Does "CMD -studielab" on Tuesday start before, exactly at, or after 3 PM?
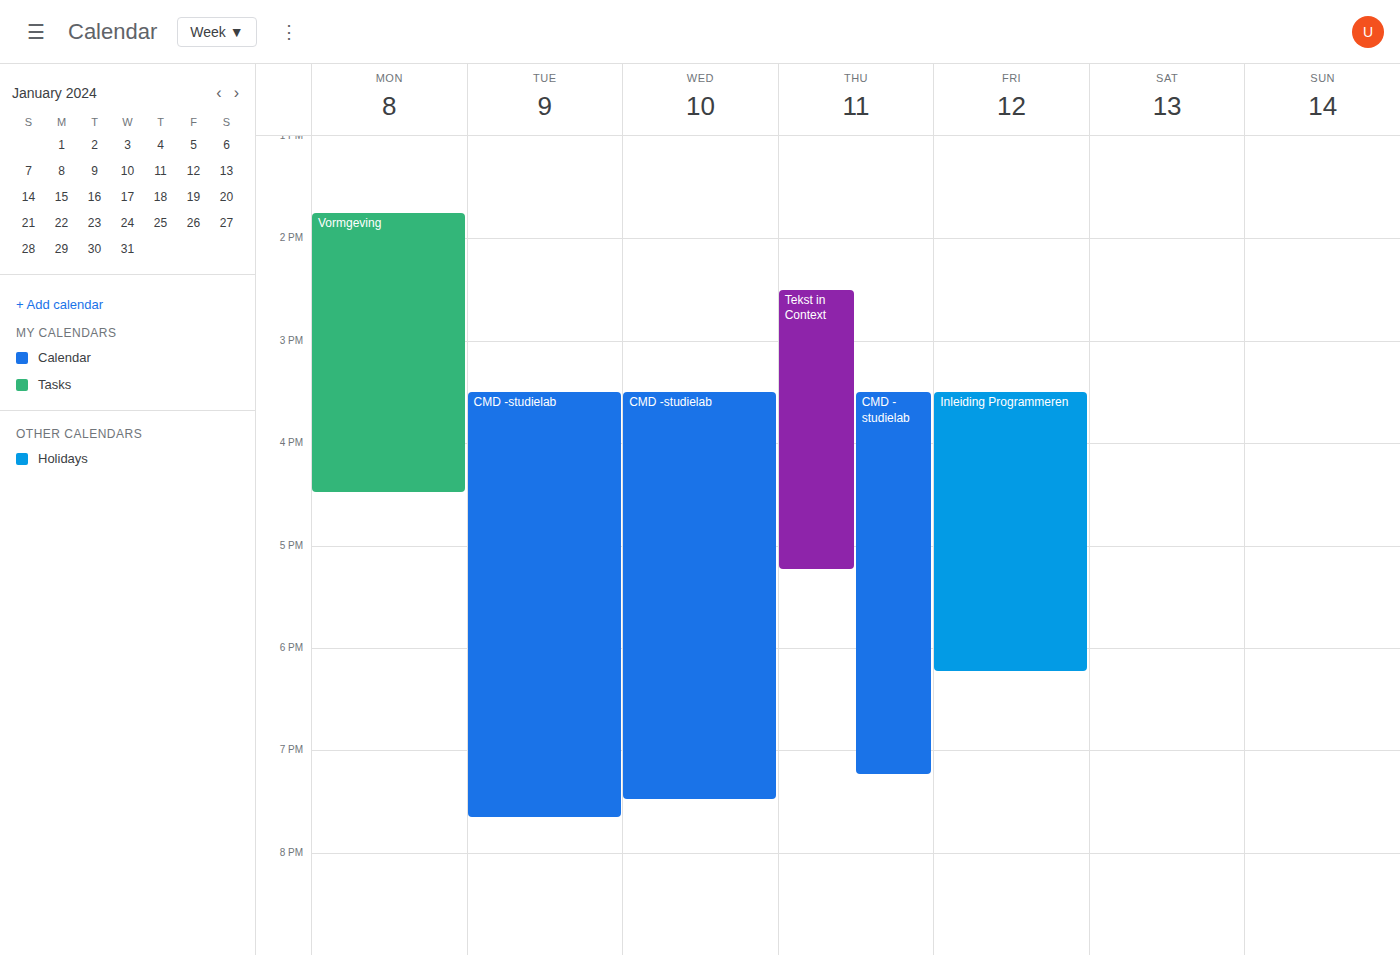
3:30 PM -- after 3 PM, 30 minutes below the 3 PM line.